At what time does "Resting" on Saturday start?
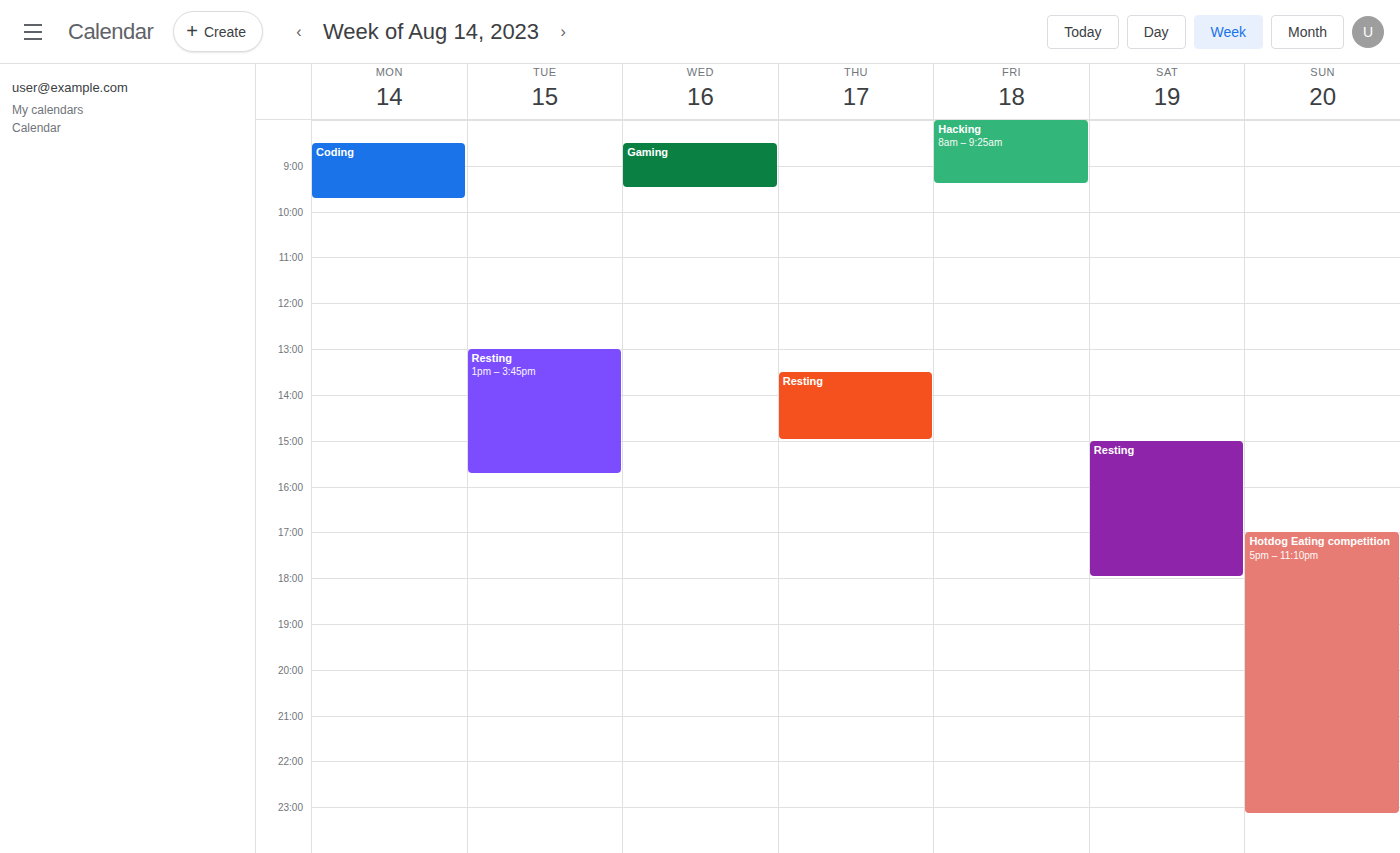
3:00 PM